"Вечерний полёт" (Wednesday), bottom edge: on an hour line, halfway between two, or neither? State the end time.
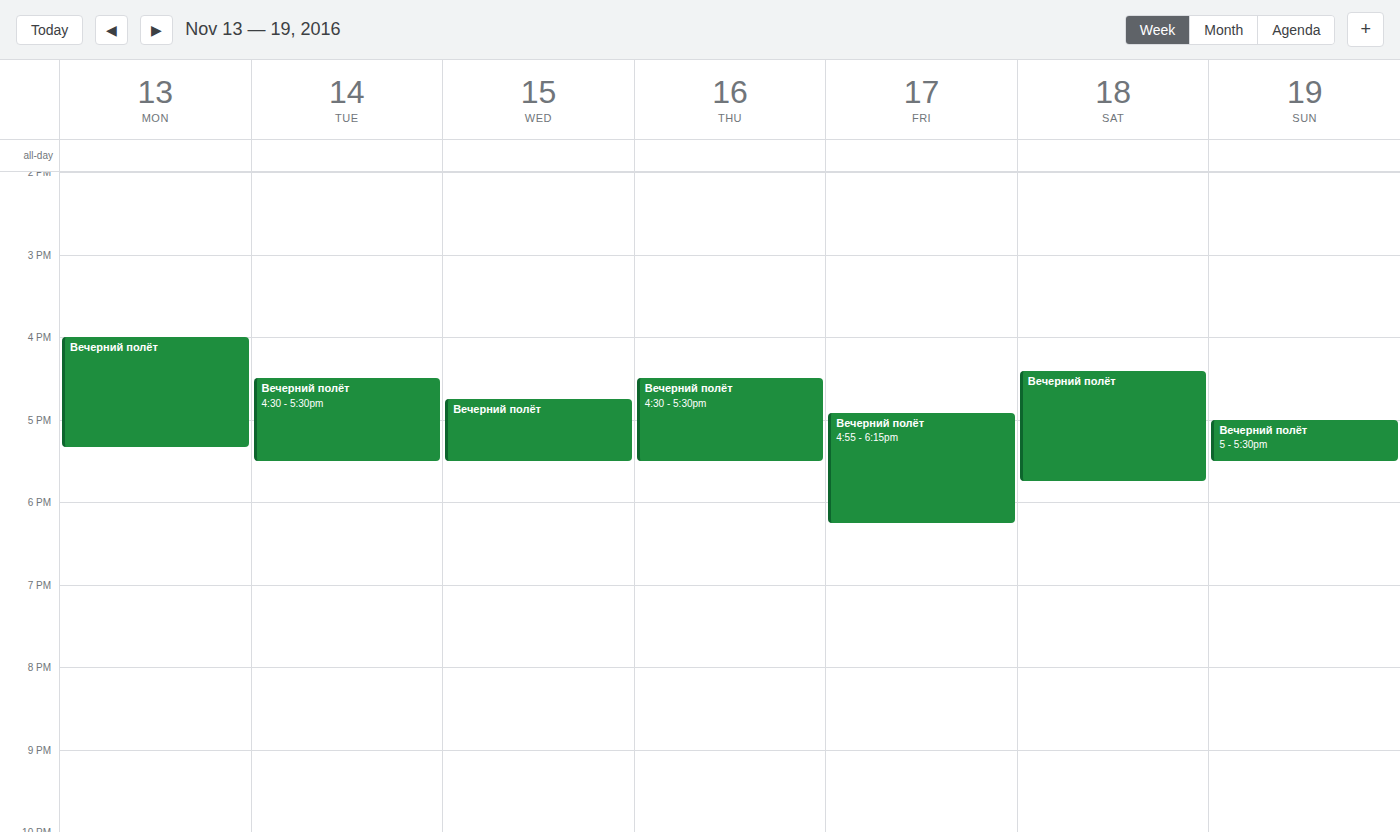
5:30 PM -- halfway between the 5 PM and 6 PM lines.